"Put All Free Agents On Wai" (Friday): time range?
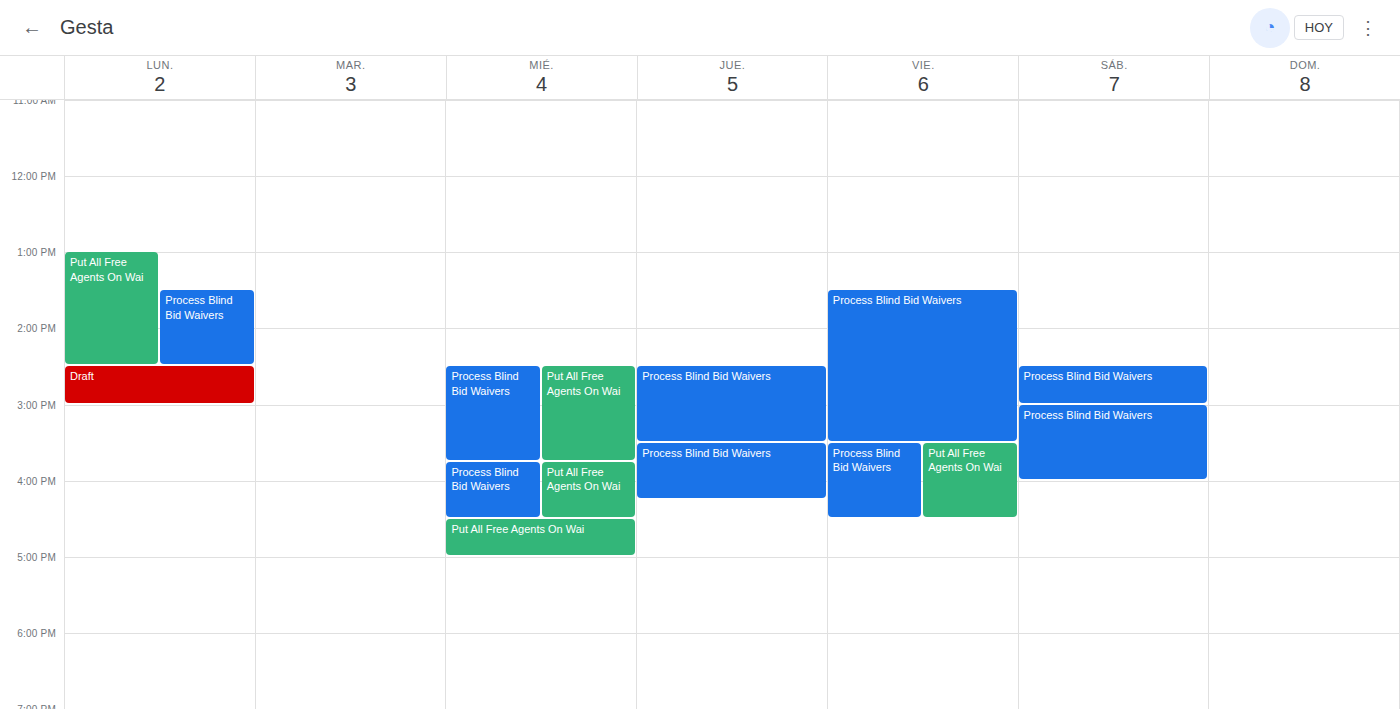
15:30 to 16:30